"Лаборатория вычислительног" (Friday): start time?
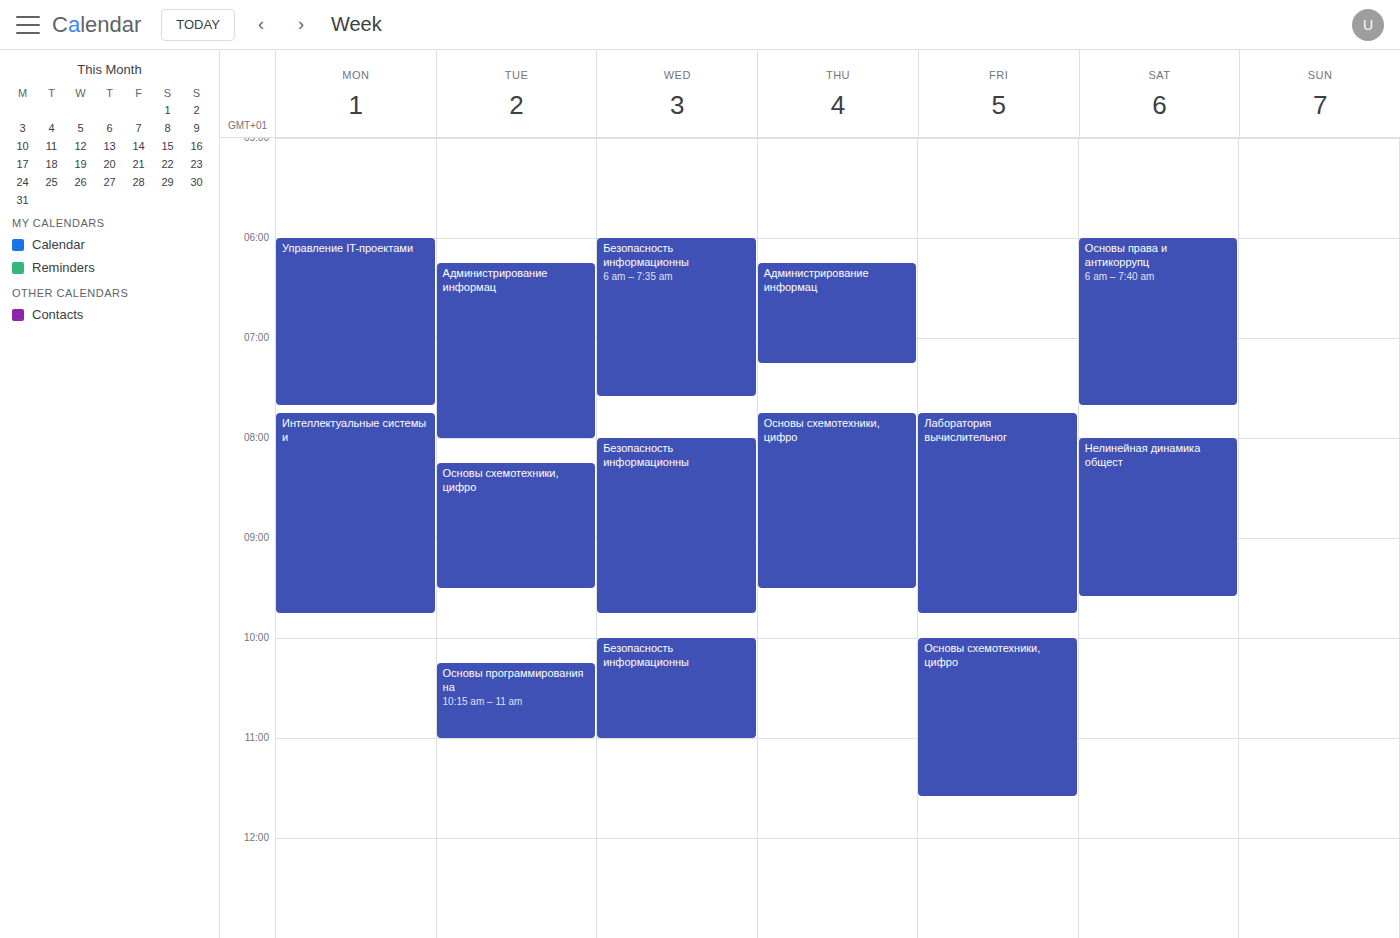
7:45 AM